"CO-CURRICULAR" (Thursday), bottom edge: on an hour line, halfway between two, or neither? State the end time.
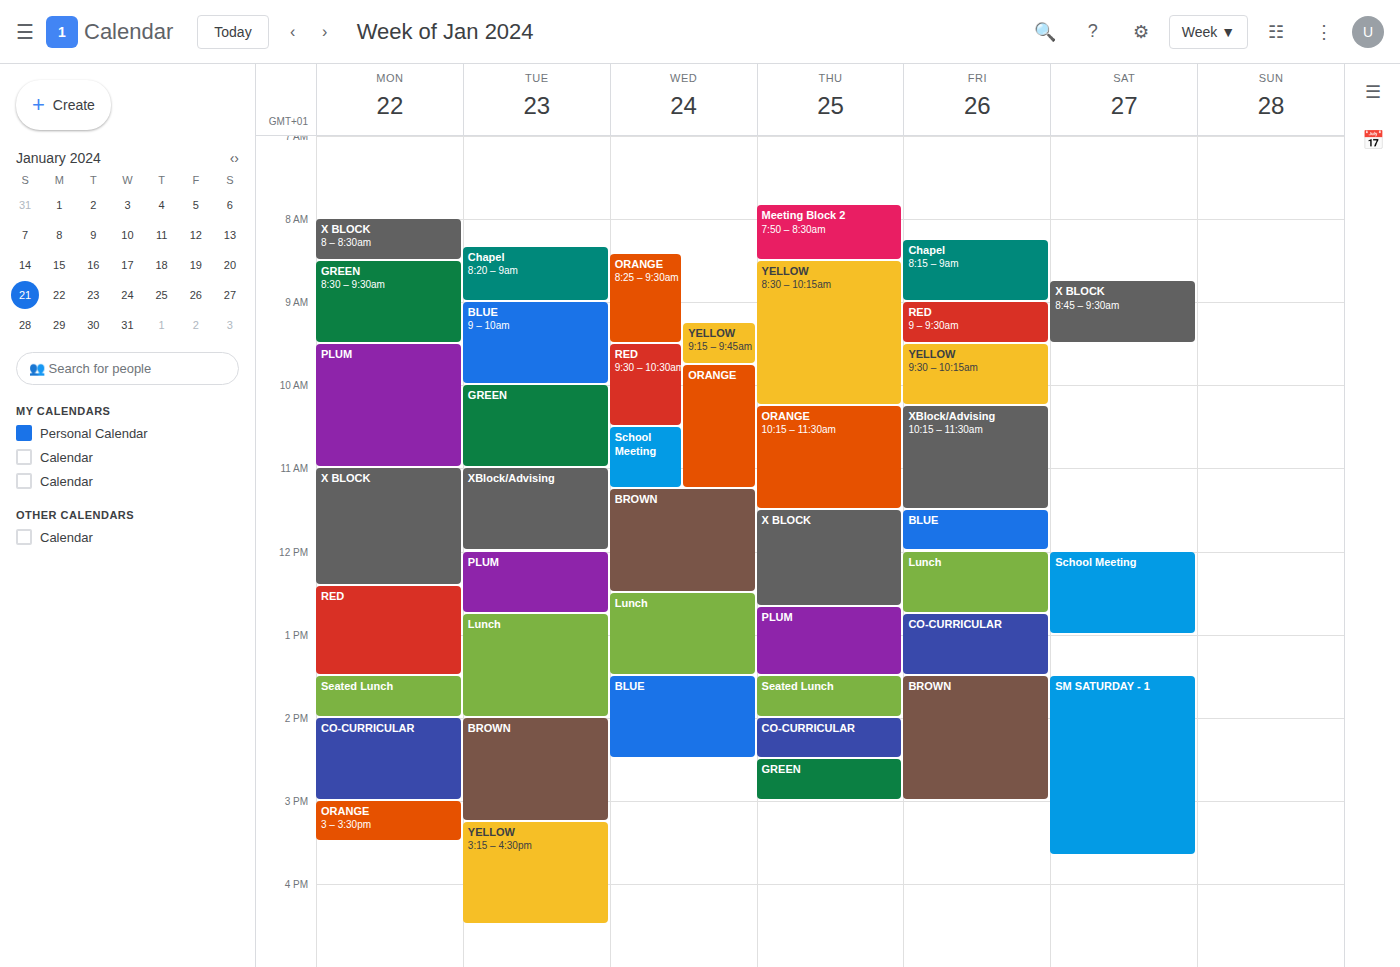
2:30 PM -- halfway between the 2 PM and 3 PM lines.